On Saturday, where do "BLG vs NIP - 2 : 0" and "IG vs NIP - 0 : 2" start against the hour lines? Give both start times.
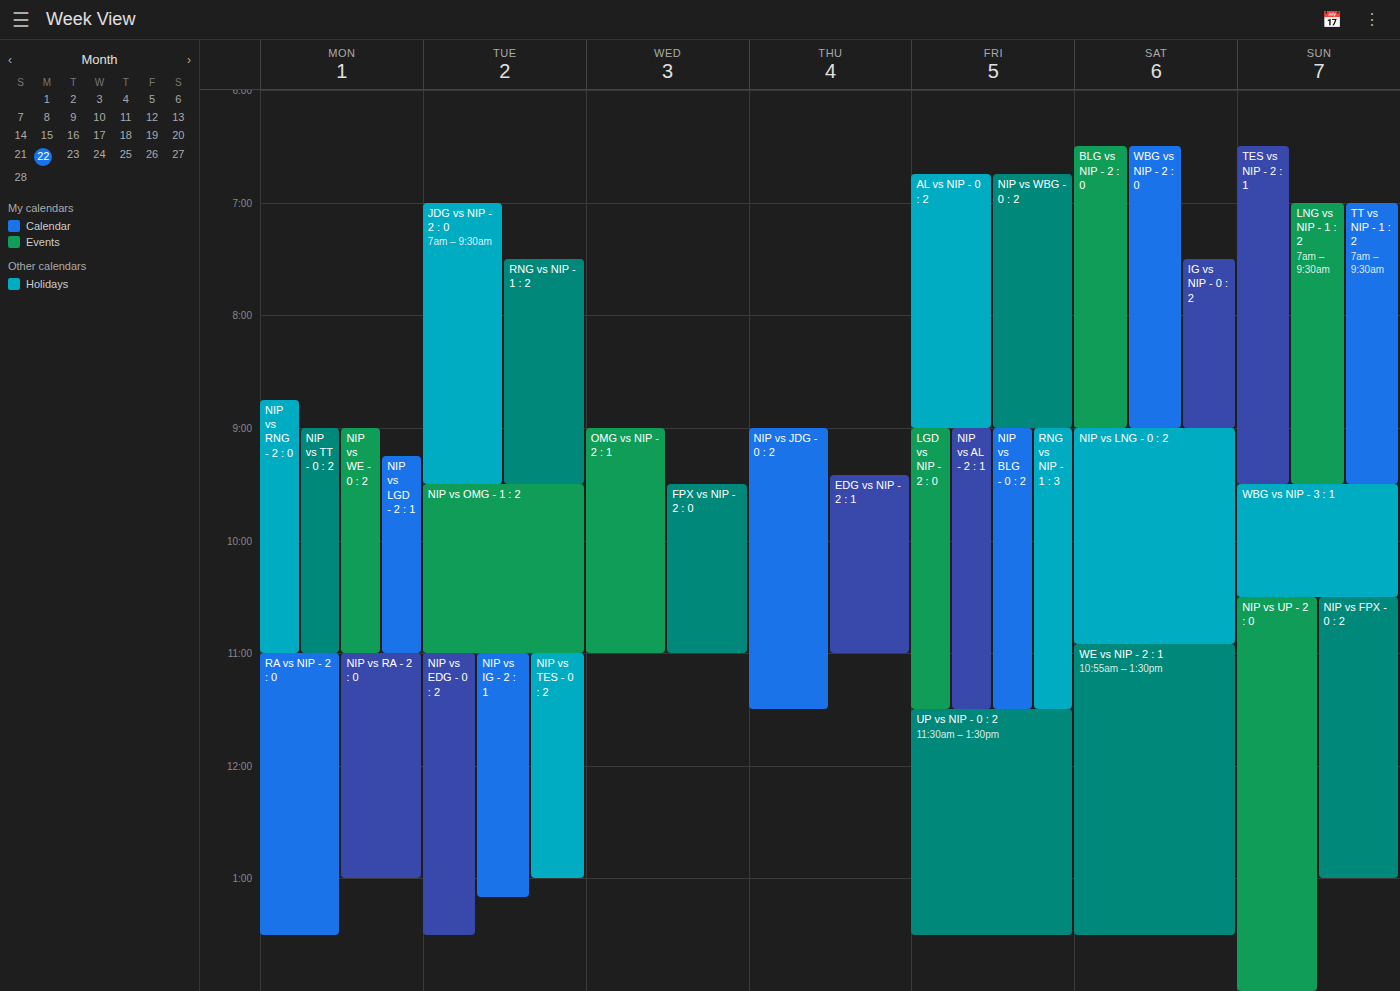
"BLG vs NIP - 2 : 0": 6:30 AM, halfway between the 6 AM and 7 AM lines. "IG vs NIP - 0 : 2": 7:30 AM, halfway between the 7 AM and 8 AM lines.